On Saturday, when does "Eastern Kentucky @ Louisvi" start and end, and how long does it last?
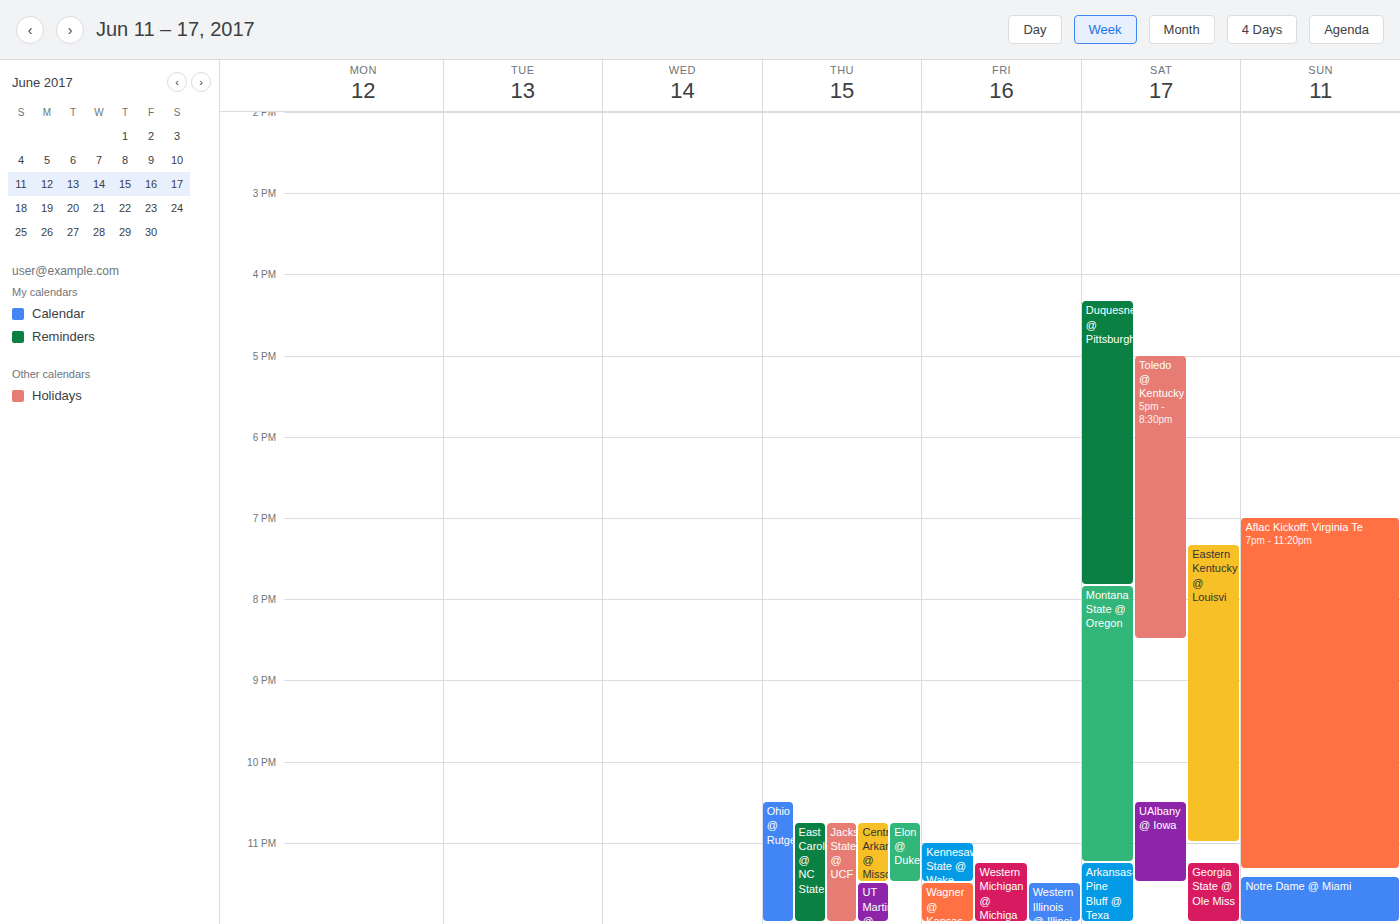
19:20 to 23:00, 3 hours 40 minutes